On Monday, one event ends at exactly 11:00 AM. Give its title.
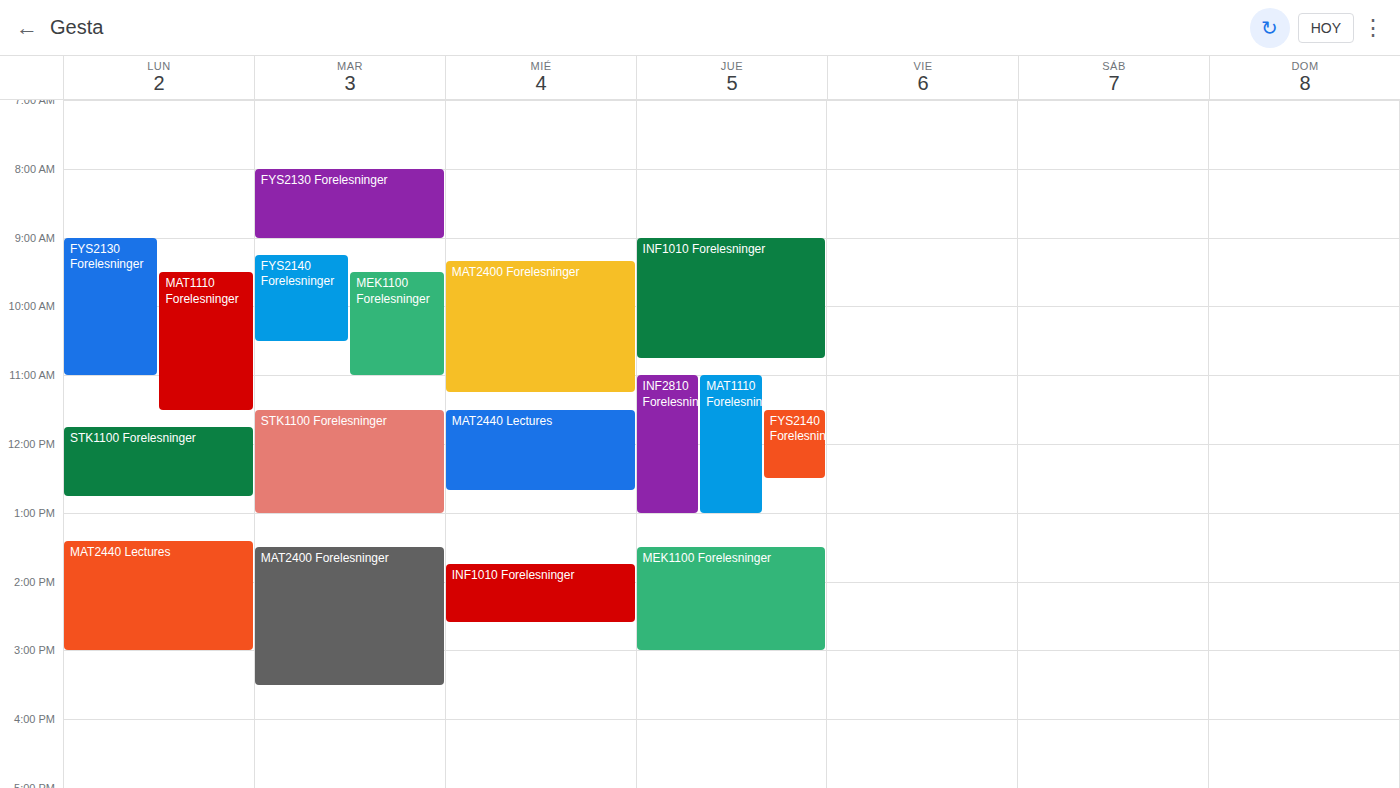
"FYS2130 Forelesninger"